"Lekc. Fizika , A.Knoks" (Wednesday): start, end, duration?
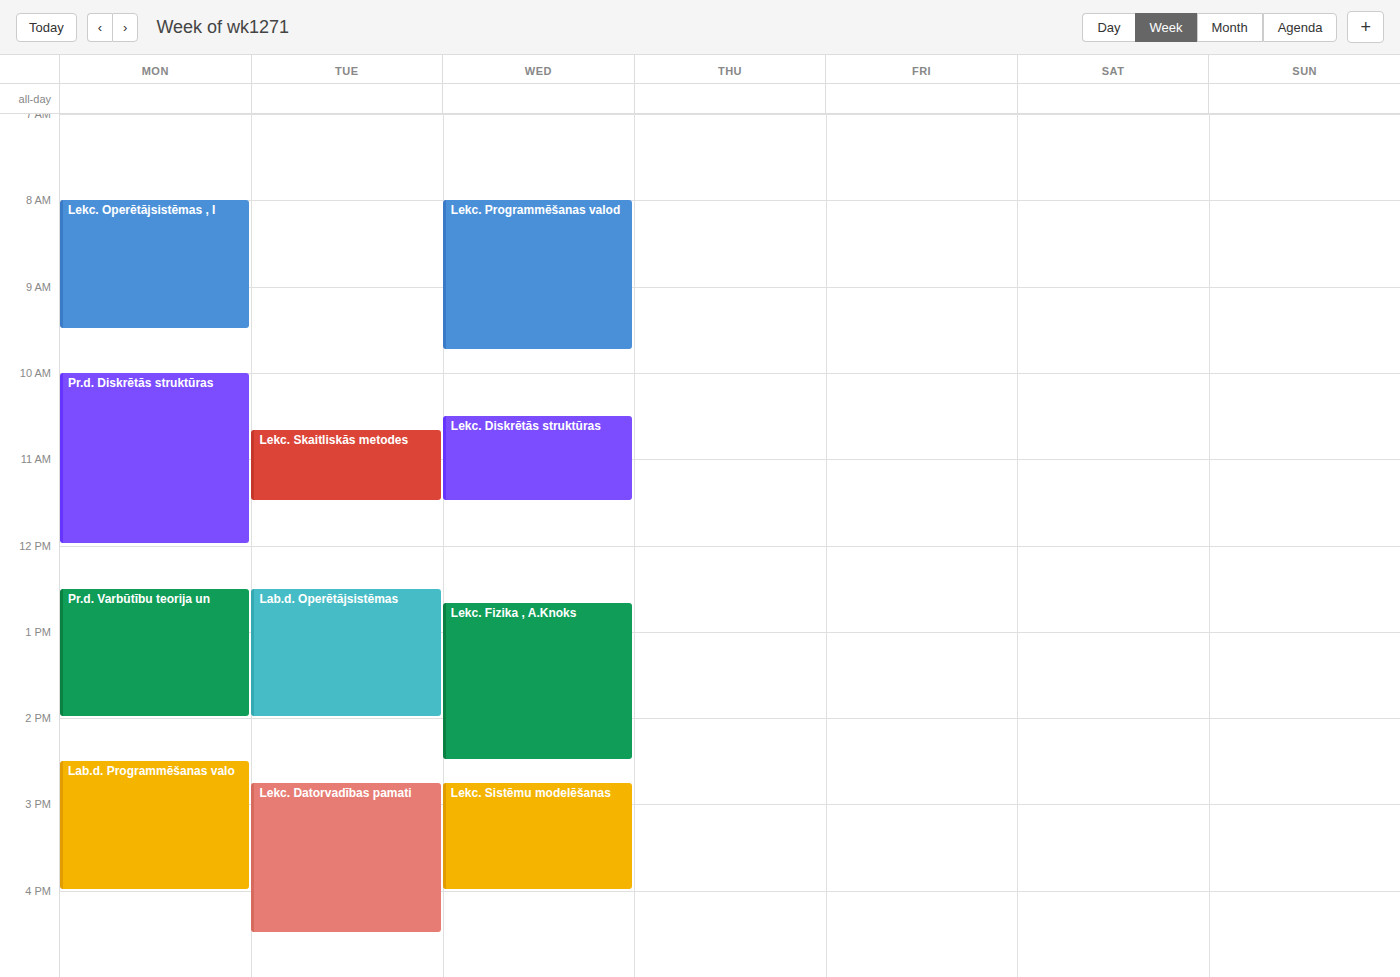
12:40 PM to 2:30 PM, 1 hour 50 minutes